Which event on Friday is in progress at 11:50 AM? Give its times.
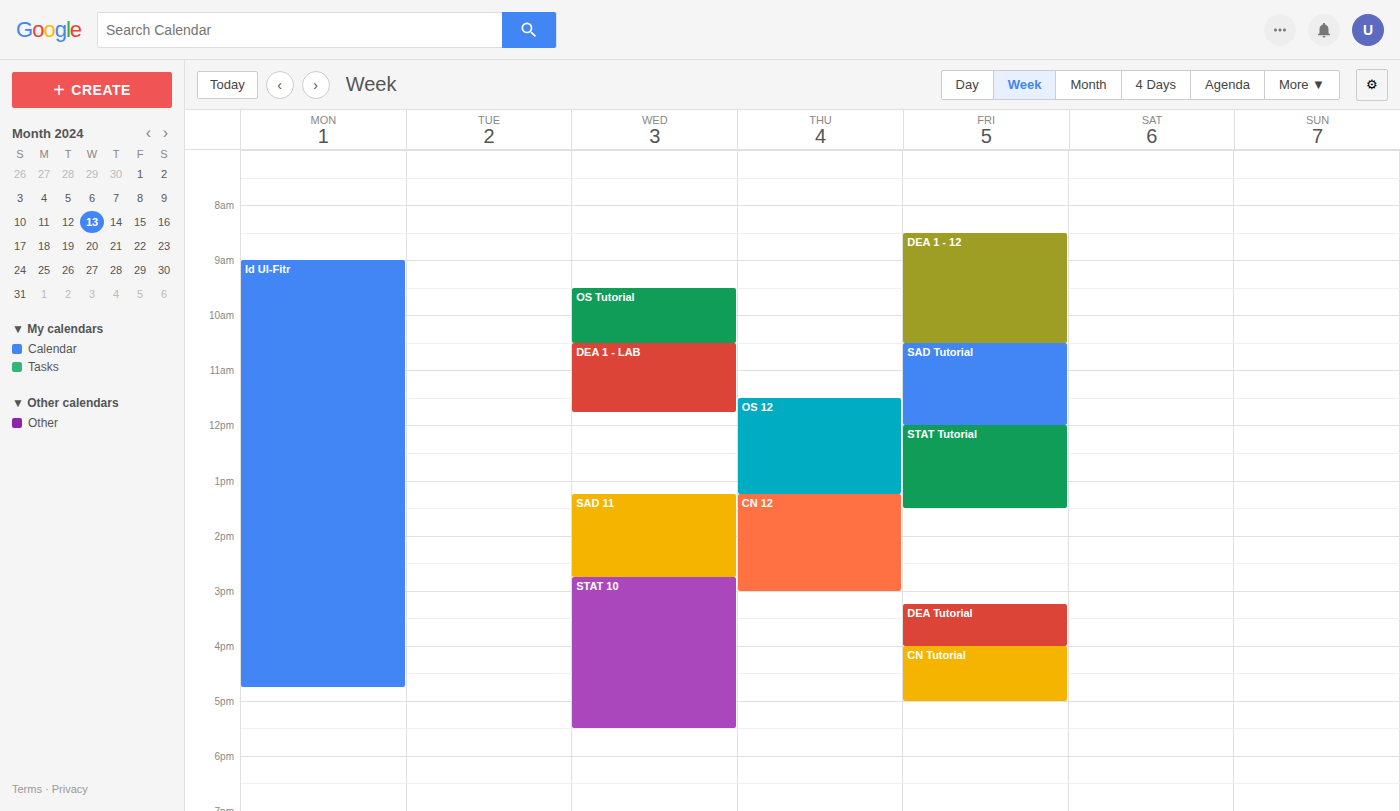
"SAD Tutorial", 10:30 AM to 12:00 PM